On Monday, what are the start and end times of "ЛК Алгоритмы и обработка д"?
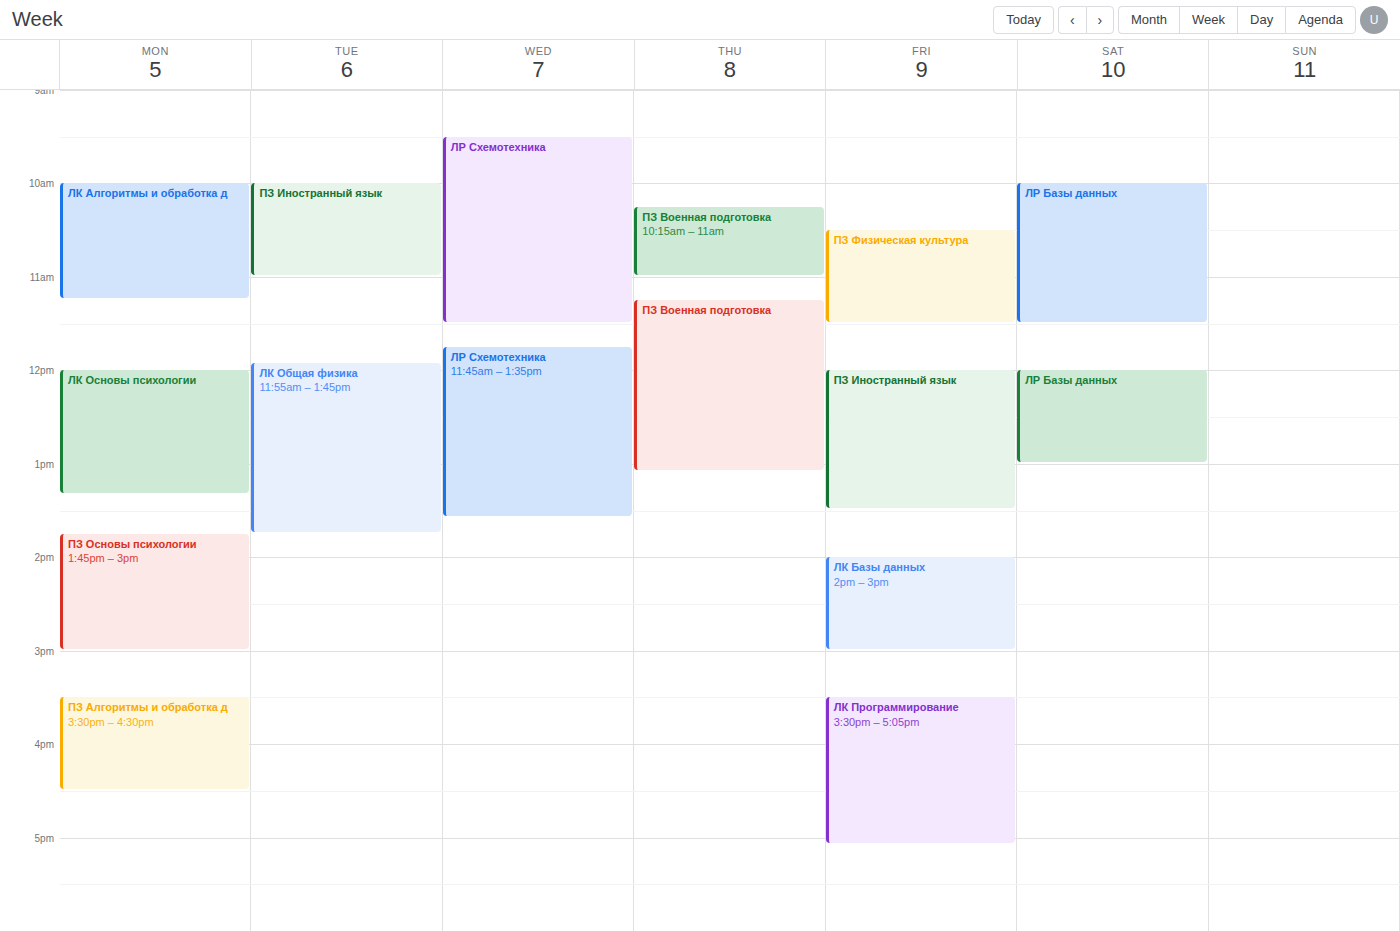
10:00 AM to 11:15 AM